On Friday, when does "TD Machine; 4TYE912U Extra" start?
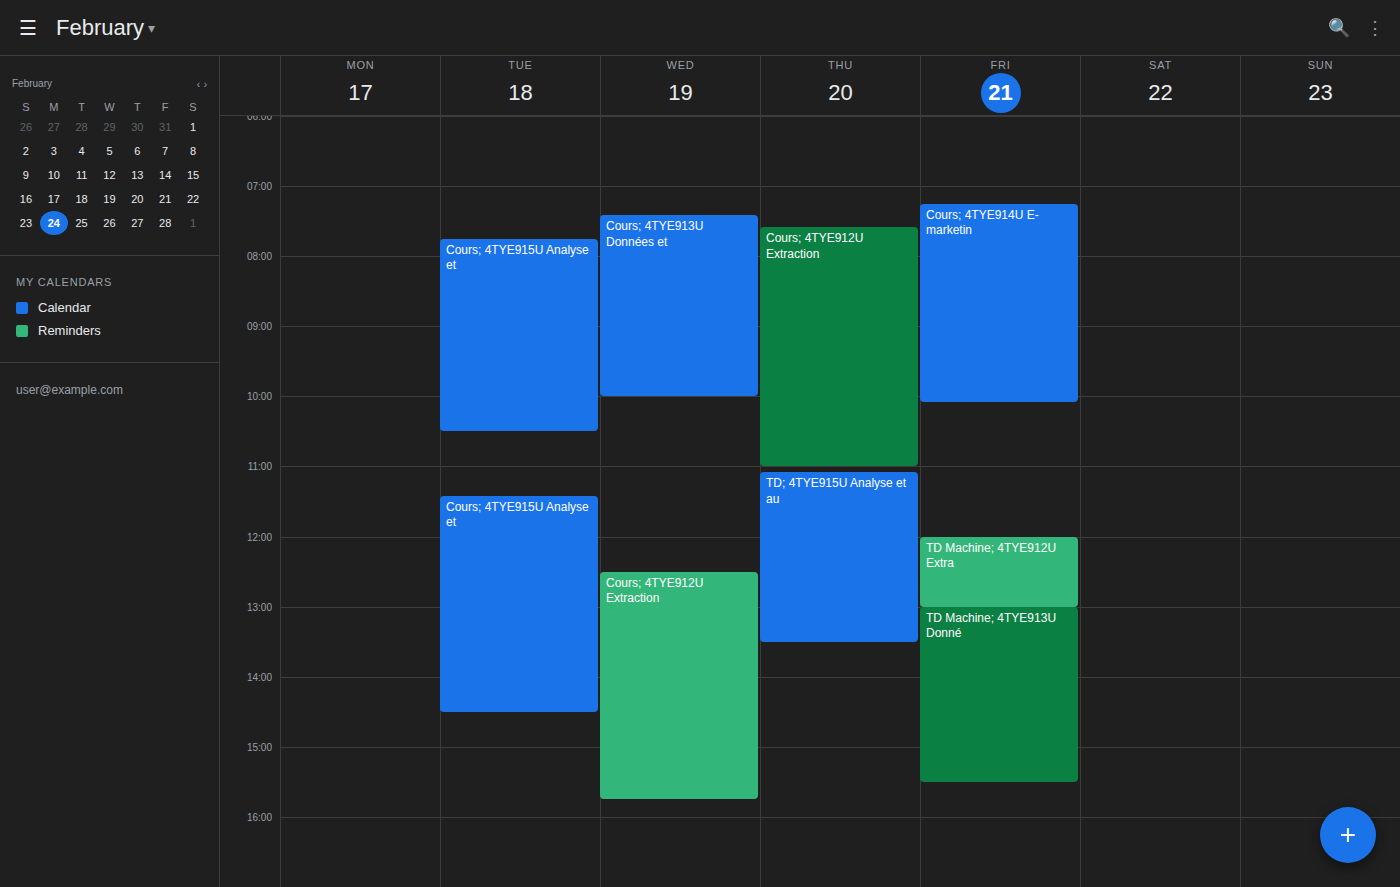
12:00